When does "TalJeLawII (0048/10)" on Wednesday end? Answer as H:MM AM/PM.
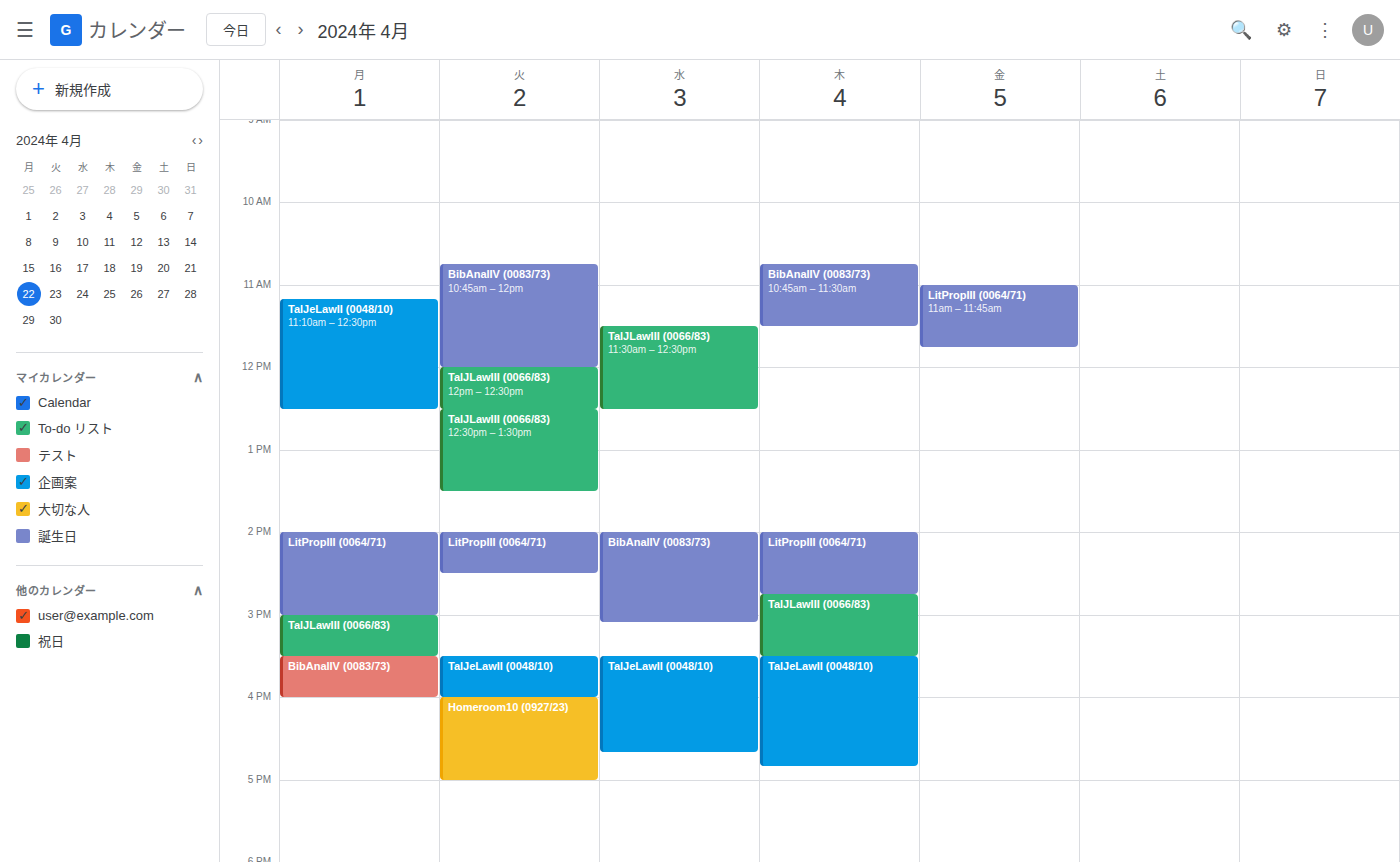
4:40 PM